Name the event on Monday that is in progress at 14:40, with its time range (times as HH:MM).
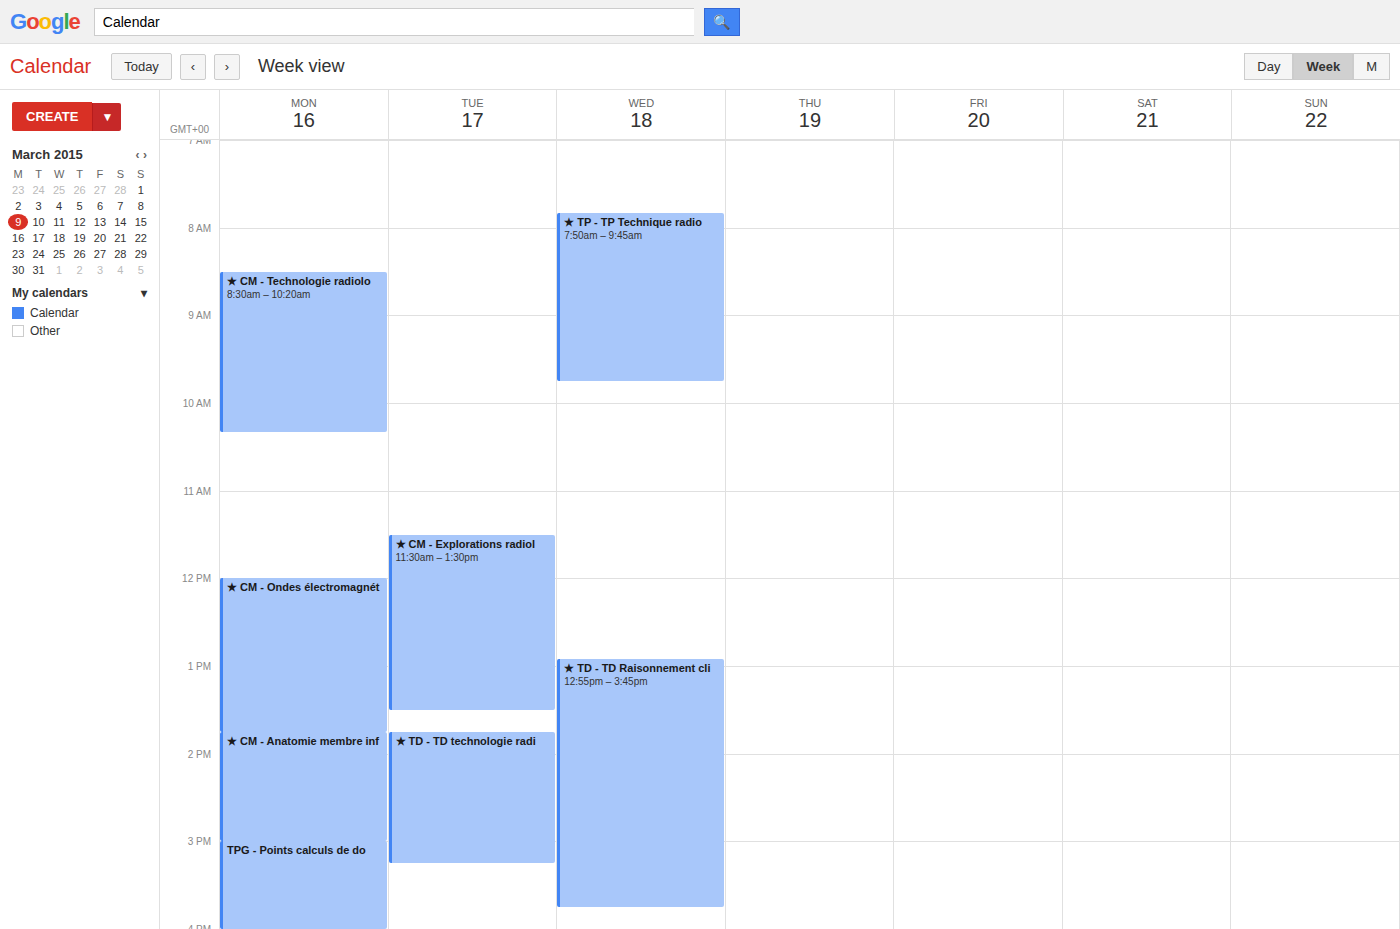
"★ CM - Anatomie membre inf", 13:45 to 15:00